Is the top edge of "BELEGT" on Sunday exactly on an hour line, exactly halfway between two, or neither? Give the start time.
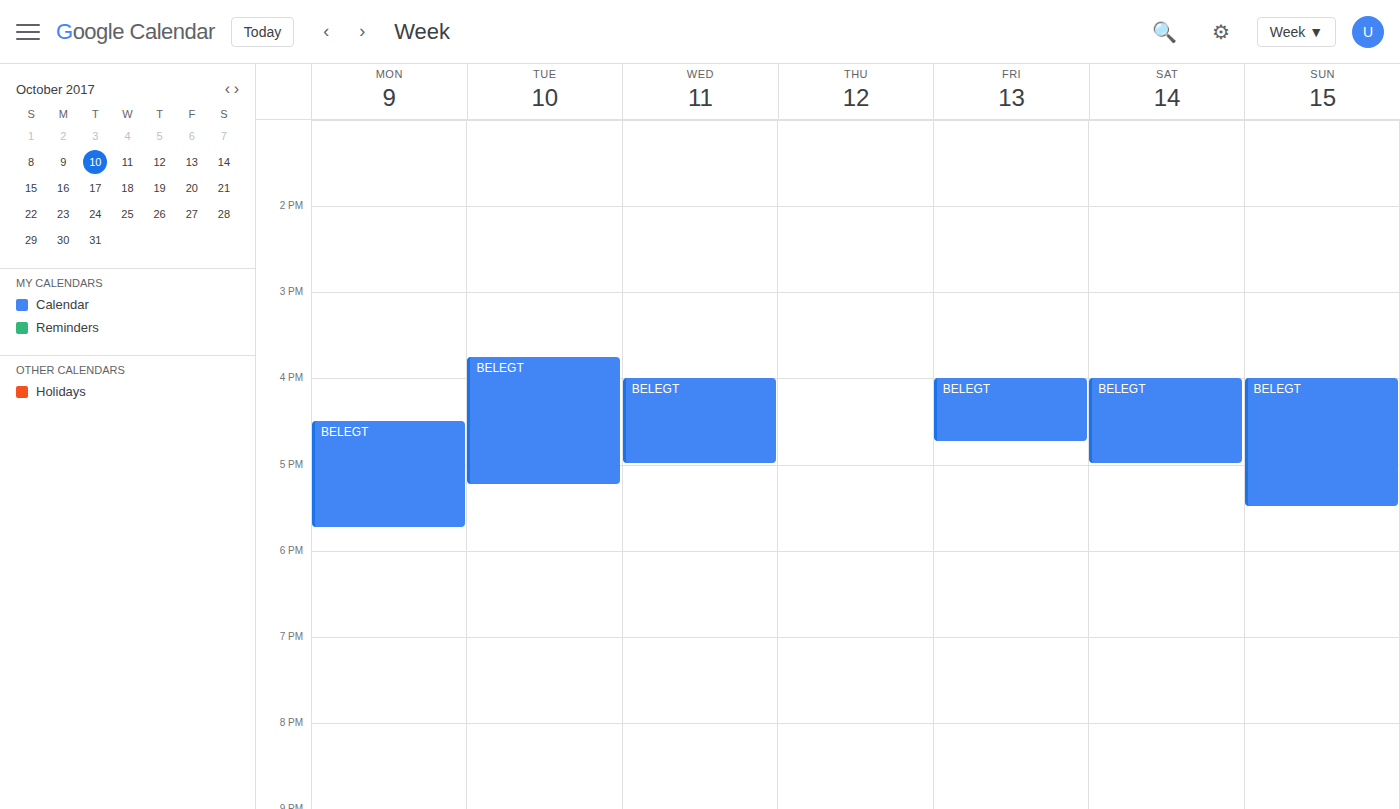
4:00 PM -- exactly on the 4 PM line.